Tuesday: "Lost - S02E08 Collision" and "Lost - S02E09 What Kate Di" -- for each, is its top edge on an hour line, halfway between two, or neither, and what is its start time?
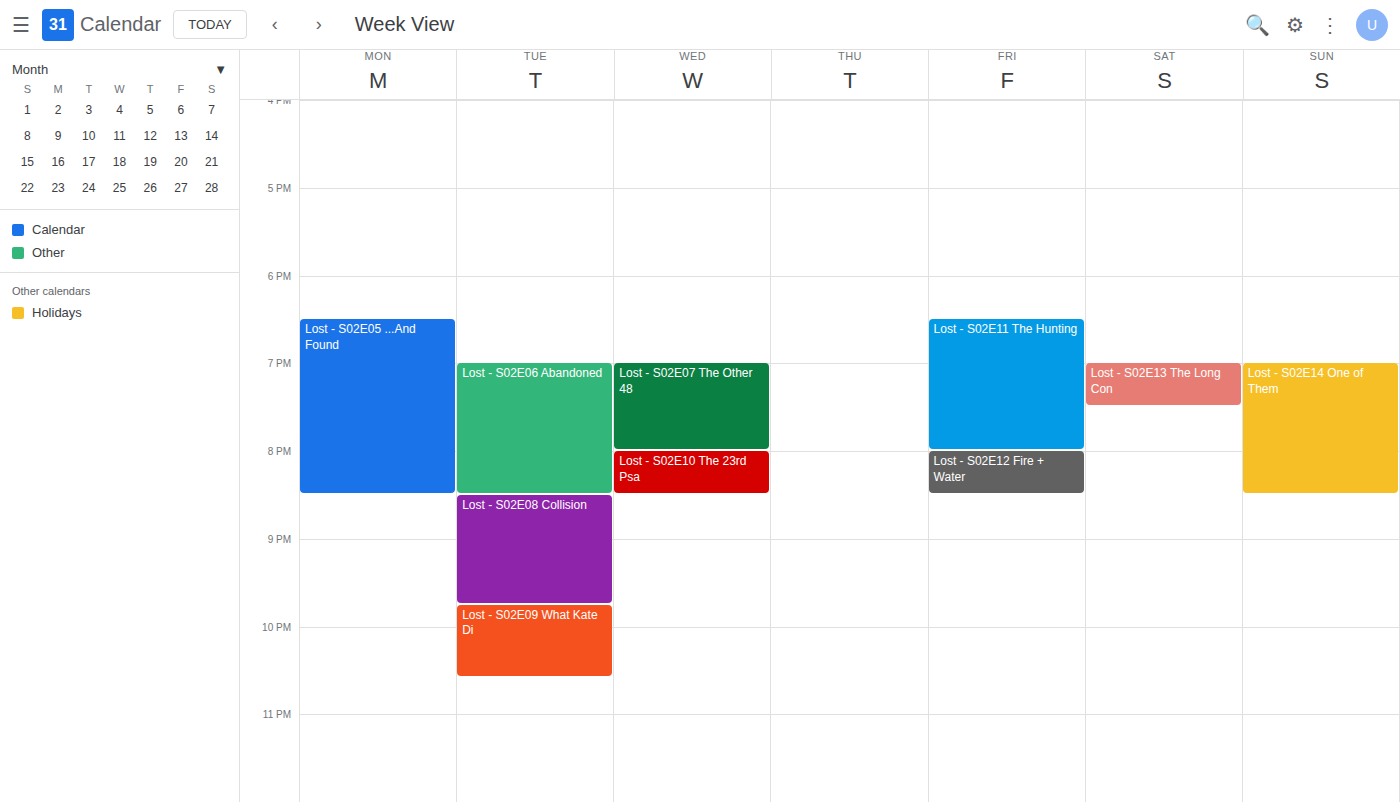
"Lost - S02E08 Collision": 8:30 PM, halfway between the 8 PM and 9 PM lines. "Lost - S02E09 What Kate Di": 9:45 PM, neither: three quarters of the way from the 9 PM line to the 10 PM line.